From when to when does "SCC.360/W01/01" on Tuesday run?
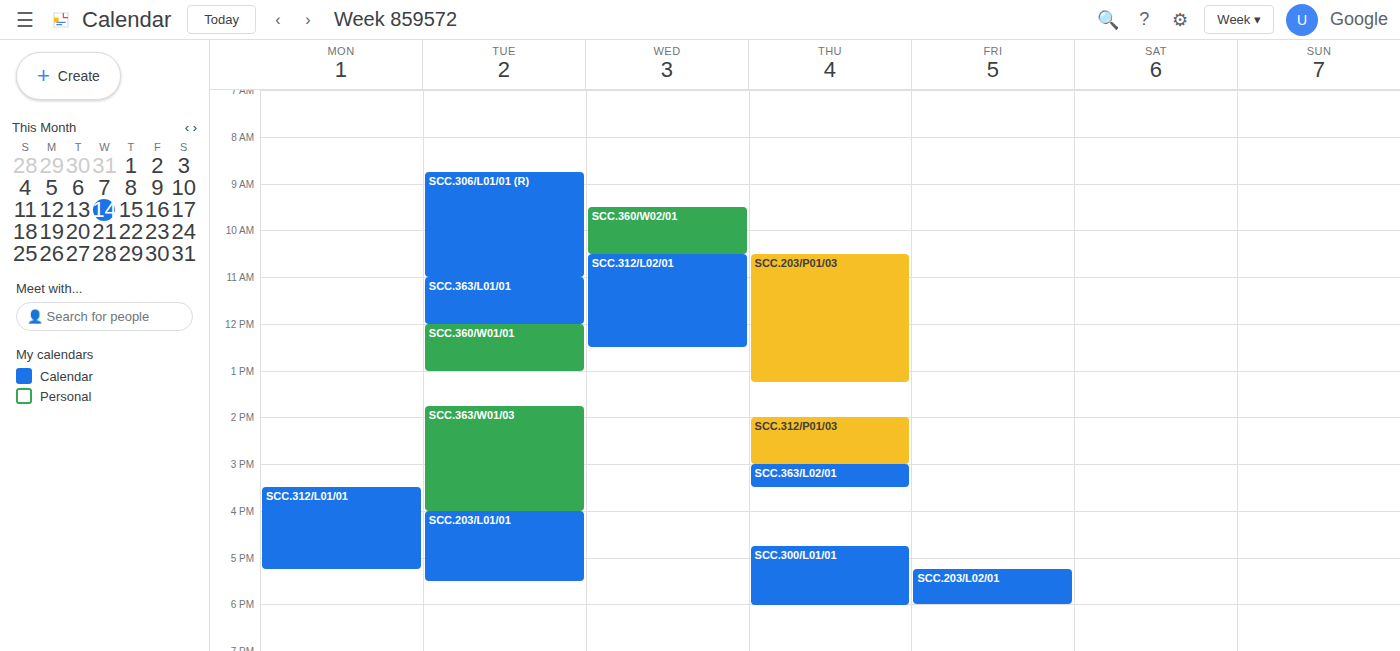
12:00 PM to 1:00 PM